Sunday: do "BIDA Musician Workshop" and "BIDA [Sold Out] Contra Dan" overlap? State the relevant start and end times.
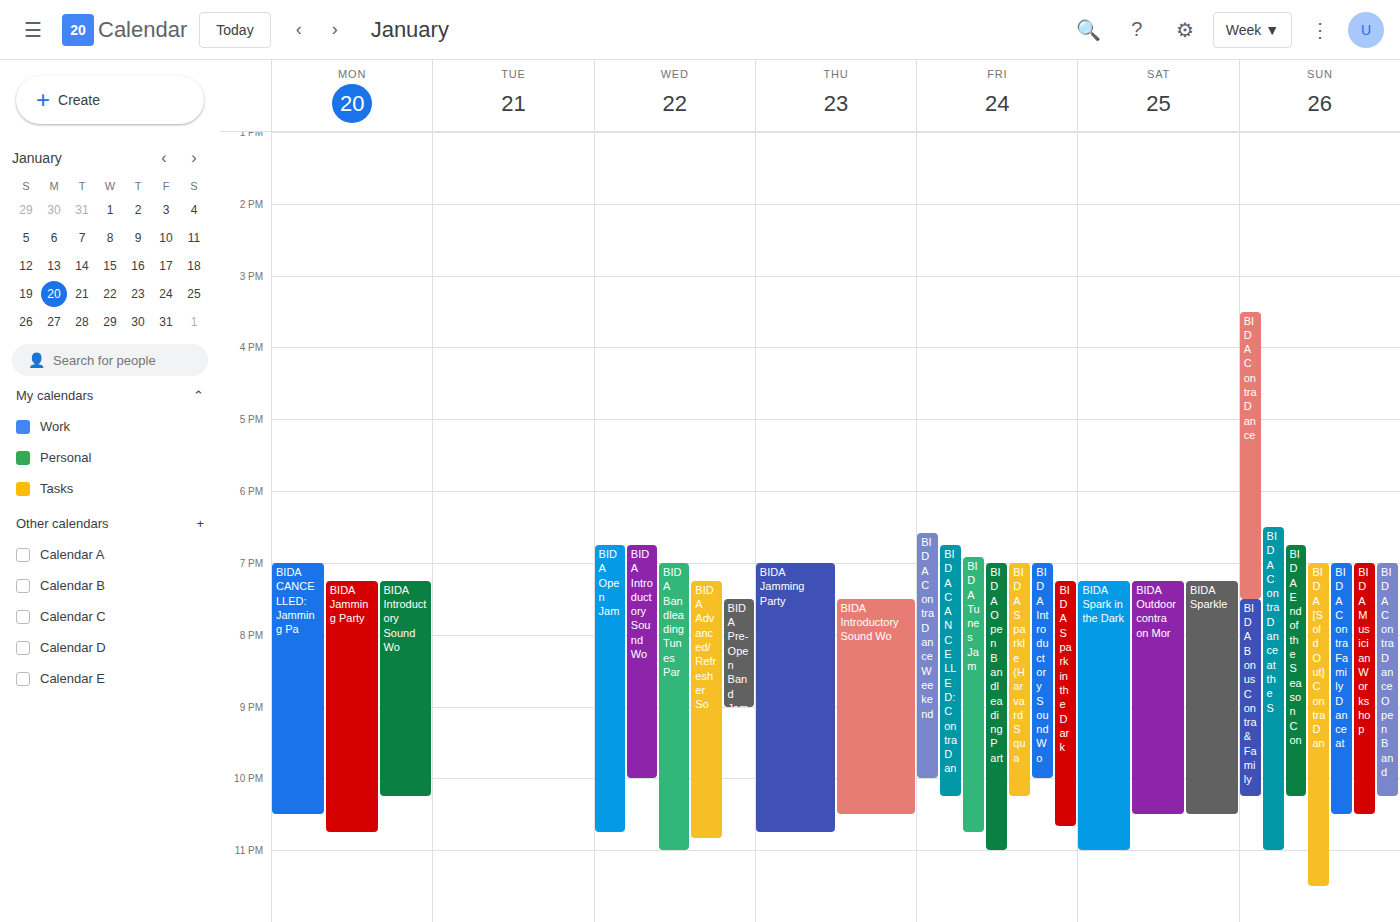
"BIDA Musician Workshop" runs 7:00 PM to 10:30 PM, inside "BIDA [Sold Out] Contra Dan" -- they overlap.